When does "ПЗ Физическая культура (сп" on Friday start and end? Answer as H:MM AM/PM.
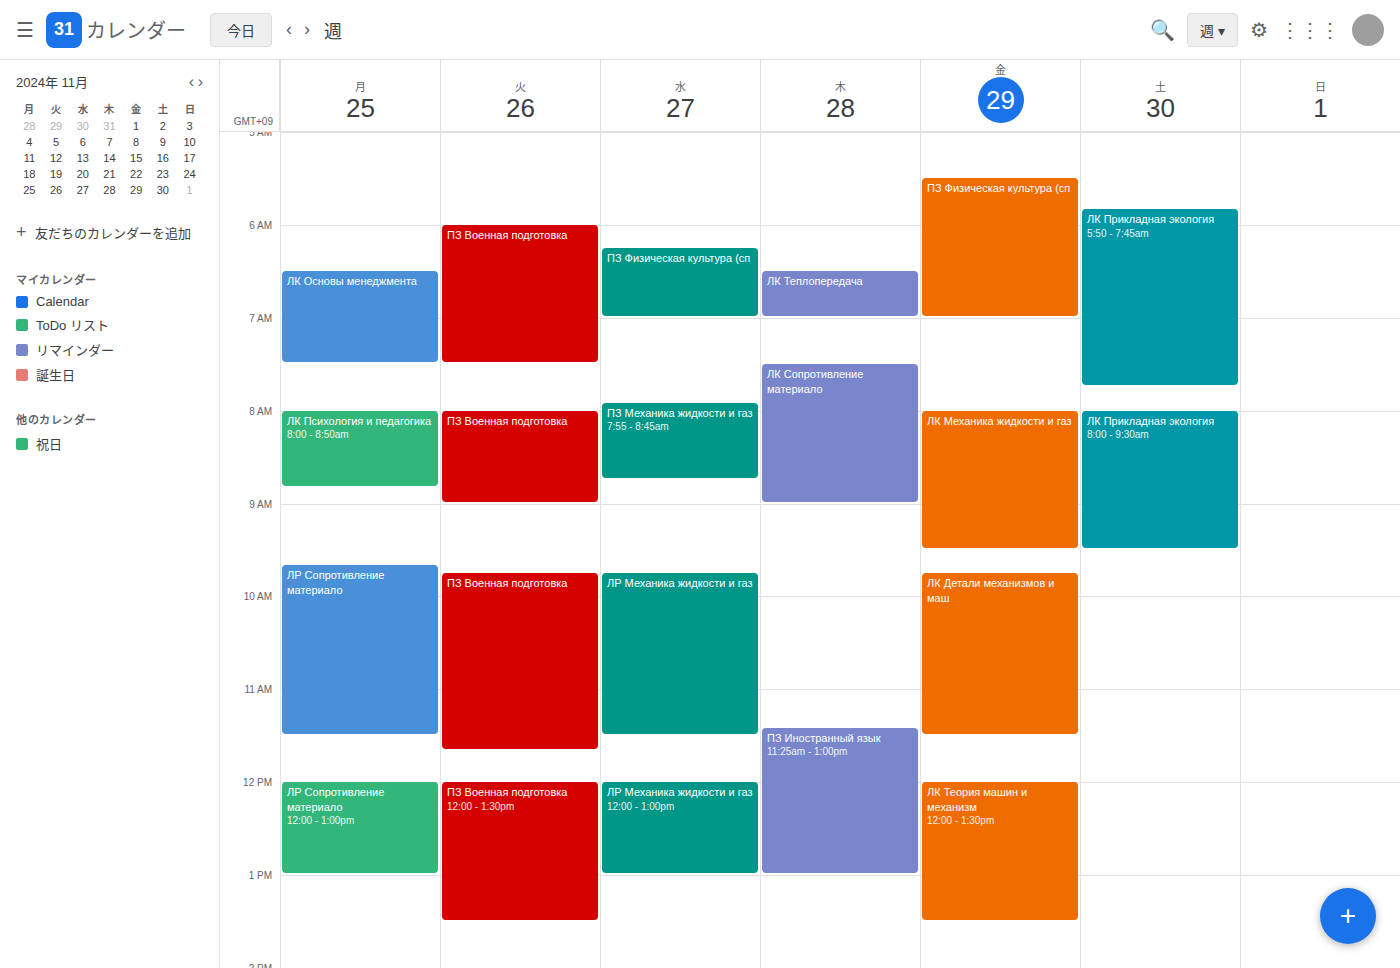
5:30 AM to 7:00 AM